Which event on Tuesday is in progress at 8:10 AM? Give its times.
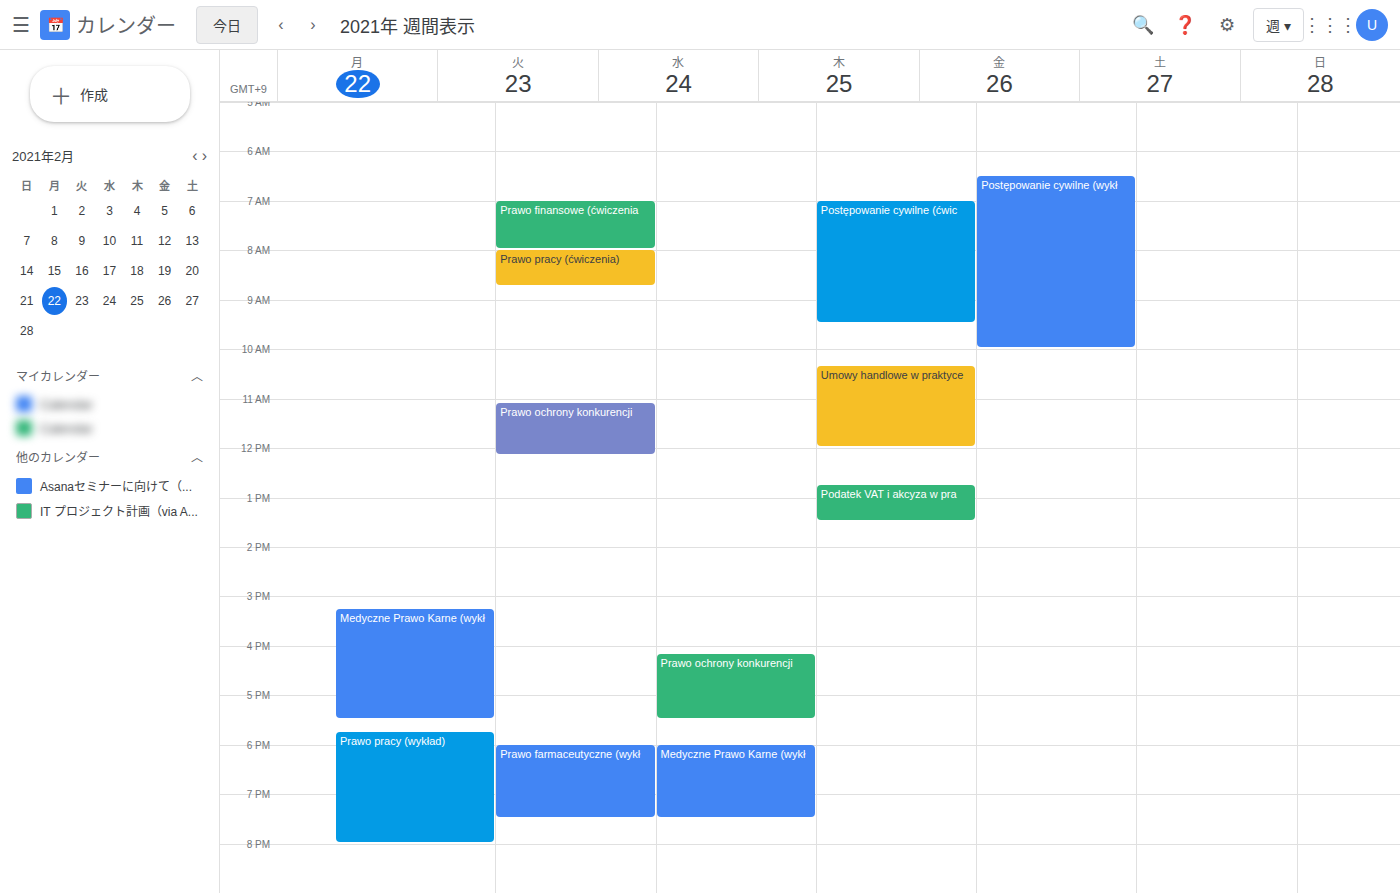
"Prawo pracy (ćwiczenia)", 8:00 AM to 8:45 AM